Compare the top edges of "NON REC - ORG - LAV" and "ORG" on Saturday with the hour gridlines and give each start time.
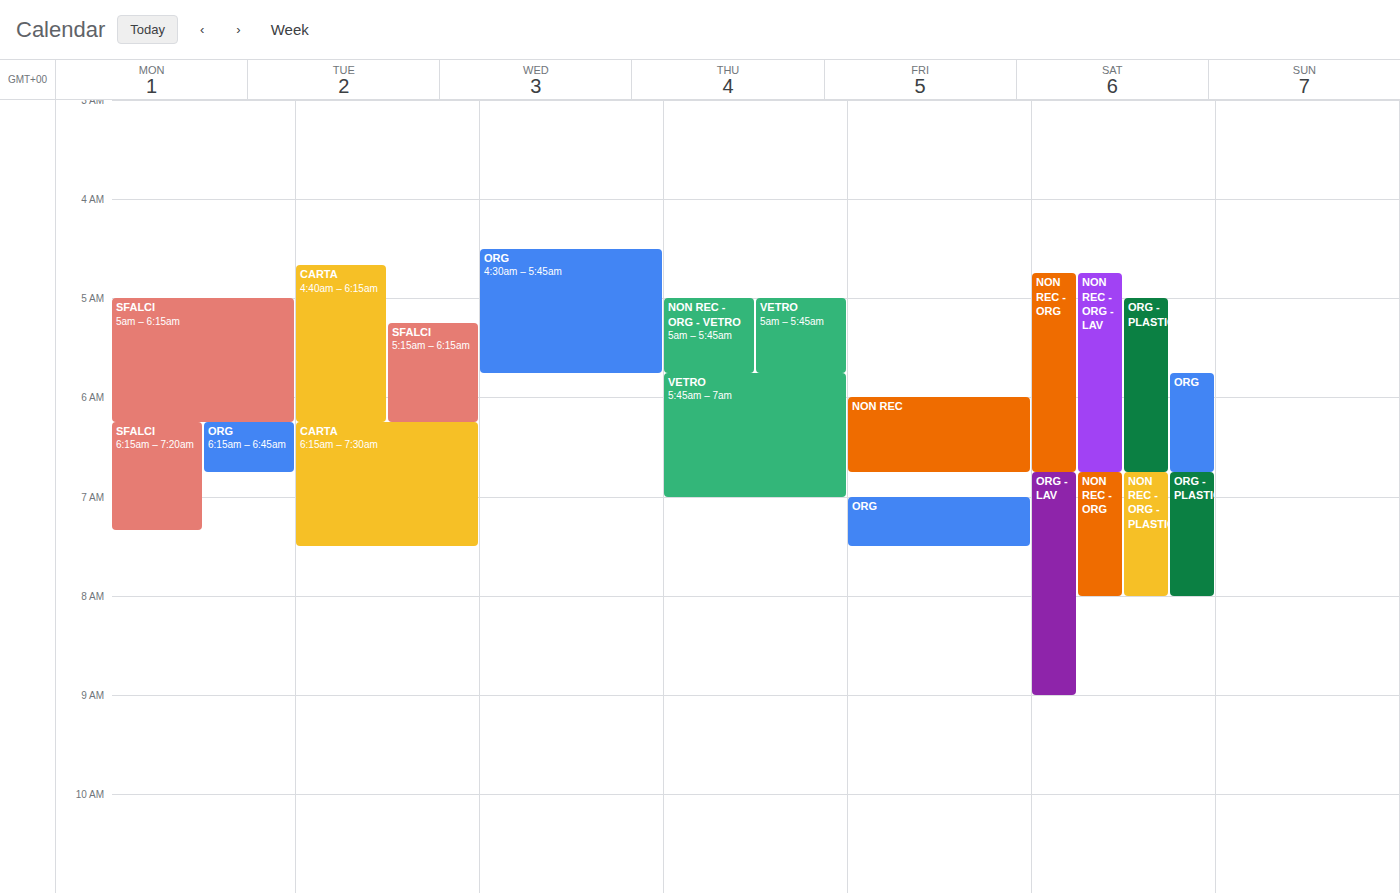
"NON REC - ORG - LAV": 4:45 AM, neither: three quarters of the way from the 4 AM line to the 5 AM line. "ORG": 5:45 AM, neither: three quarters of the way from the 5 AM line to the 6 AM line.